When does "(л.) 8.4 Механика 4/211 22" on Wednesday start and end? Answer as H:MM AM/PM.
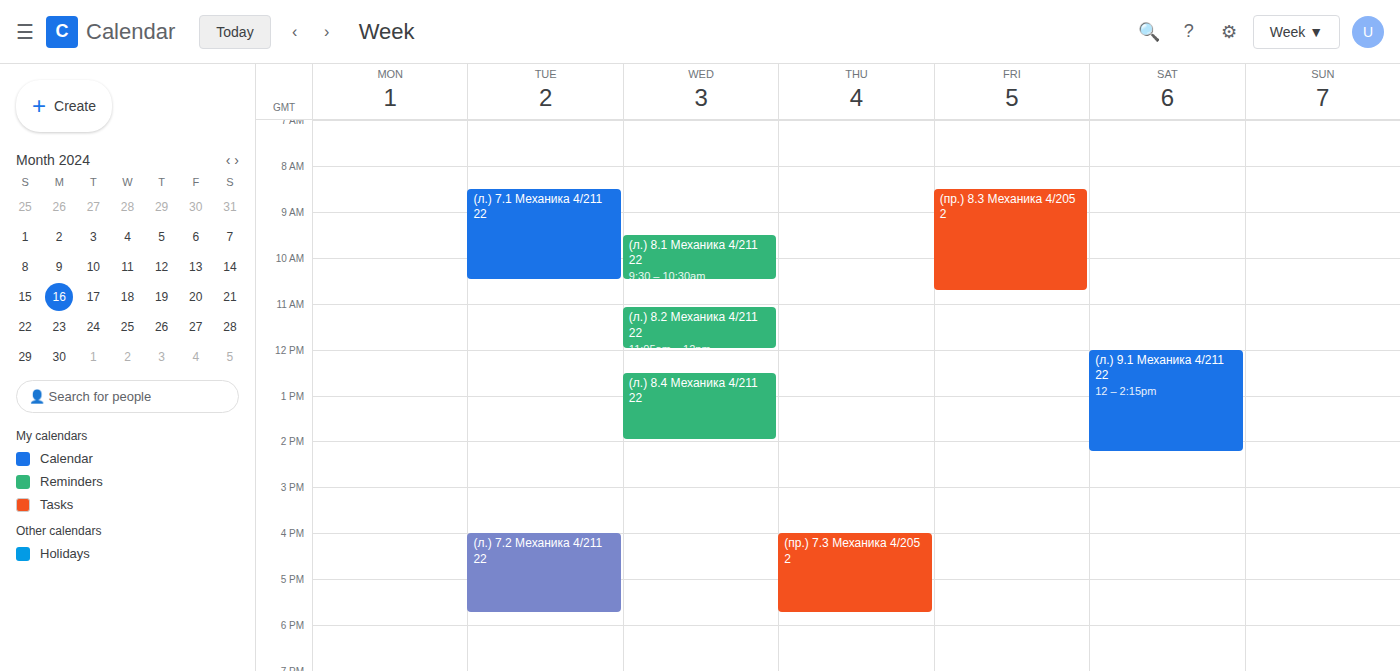
12:30 PM to 2:00 PM